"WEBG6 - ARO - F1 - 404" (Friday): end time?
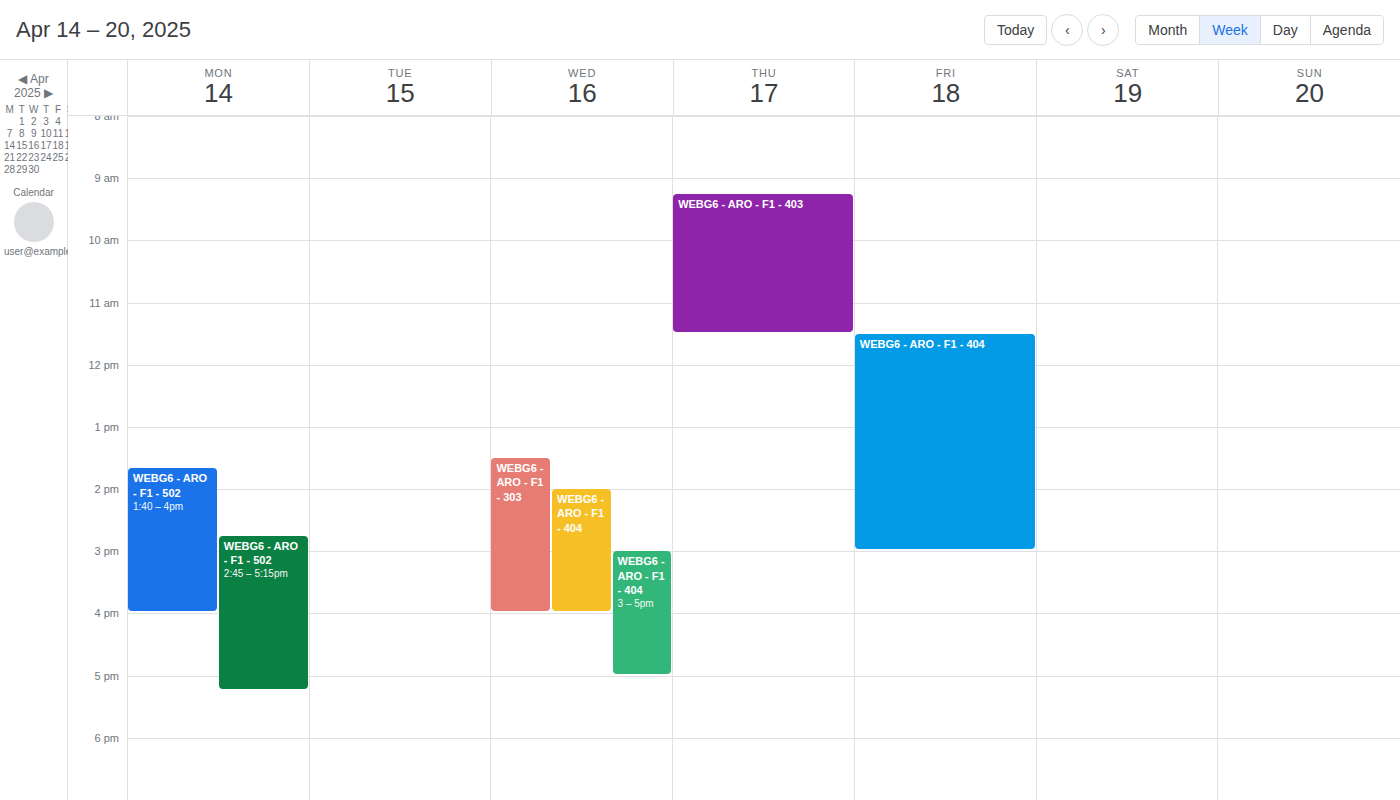
3:00 PM